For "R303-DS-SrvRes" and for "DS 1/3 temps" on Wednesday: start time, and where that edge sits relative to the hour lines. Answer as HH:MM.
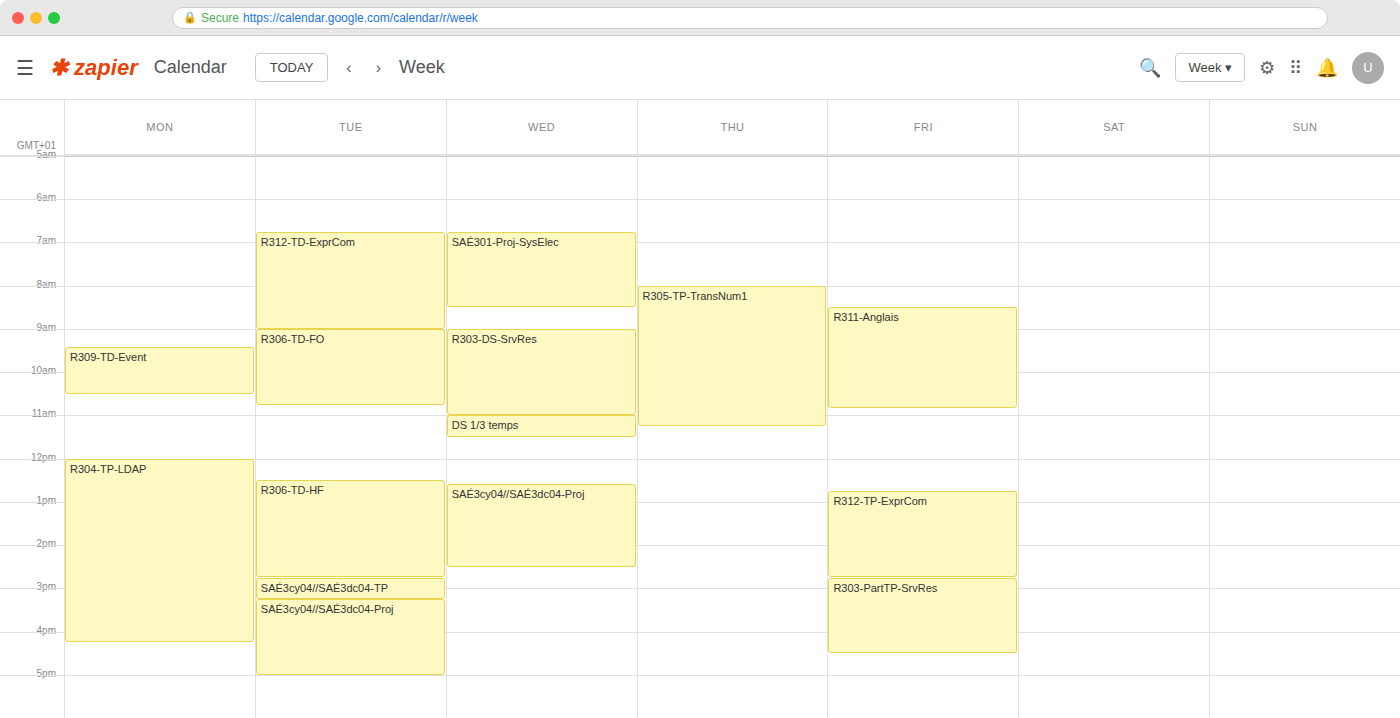
"R303-DS-SrvRes": 09:00, exactly on the 09:00 line. "DS 1/3 temps": 11:00, exactly on the 11:00 line.